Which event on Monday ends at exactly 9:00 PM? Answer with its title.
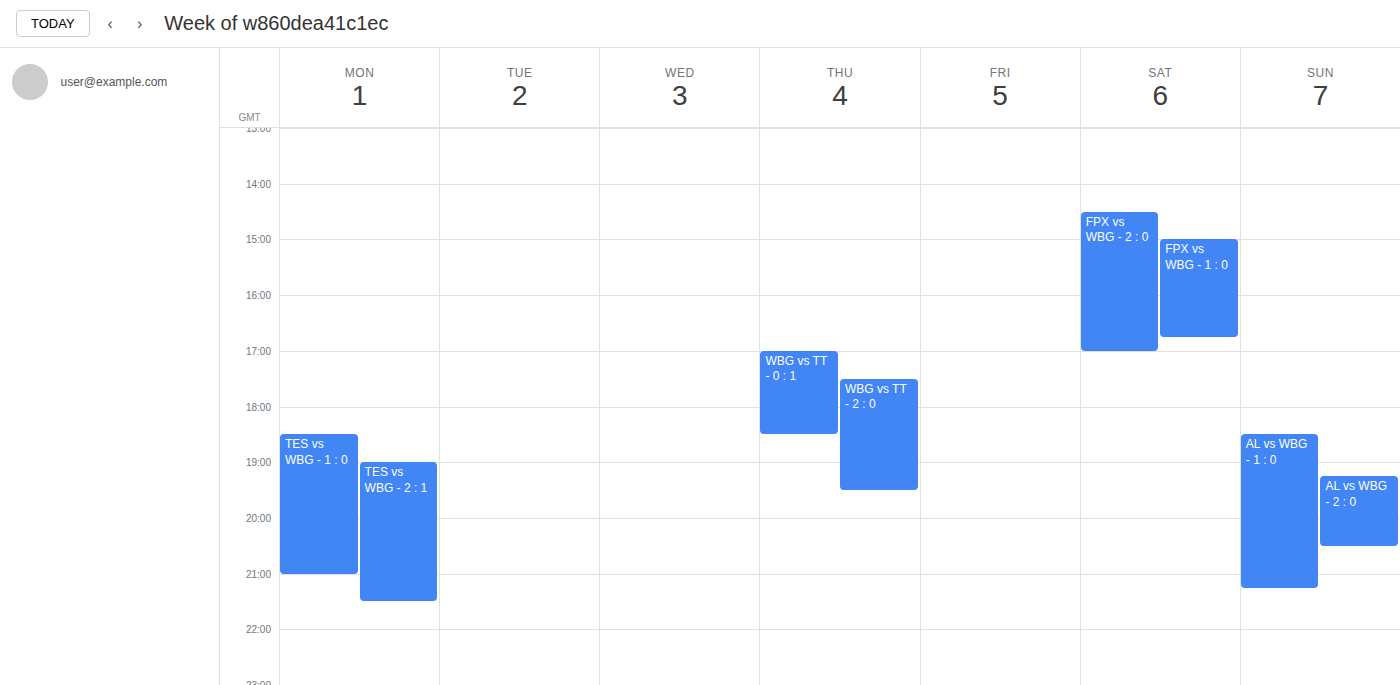
"TES vs WBG - 1 : 0"